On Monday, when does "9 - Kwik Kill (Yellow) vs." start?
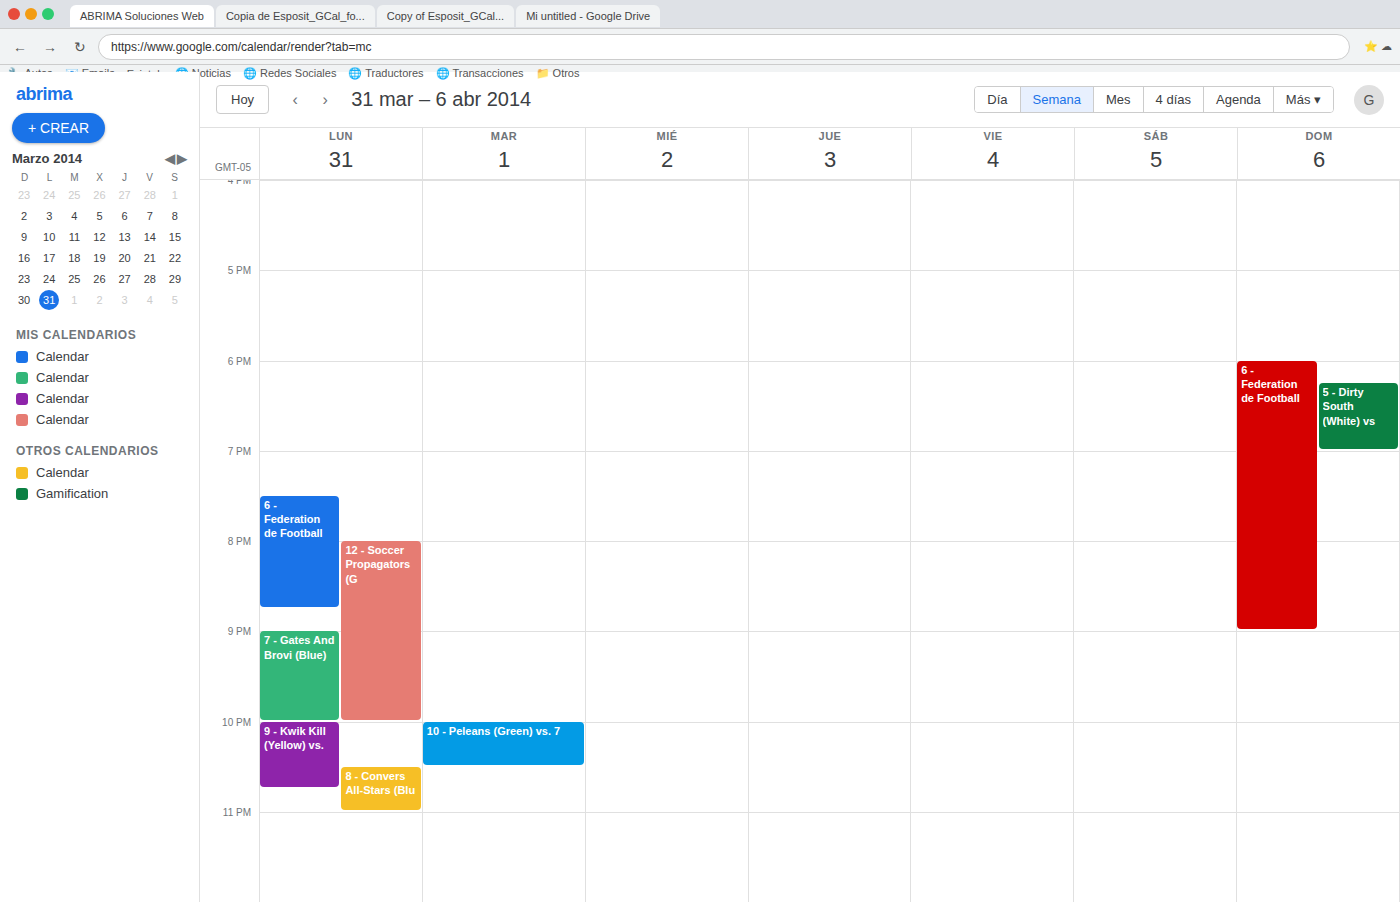
10:00 PM